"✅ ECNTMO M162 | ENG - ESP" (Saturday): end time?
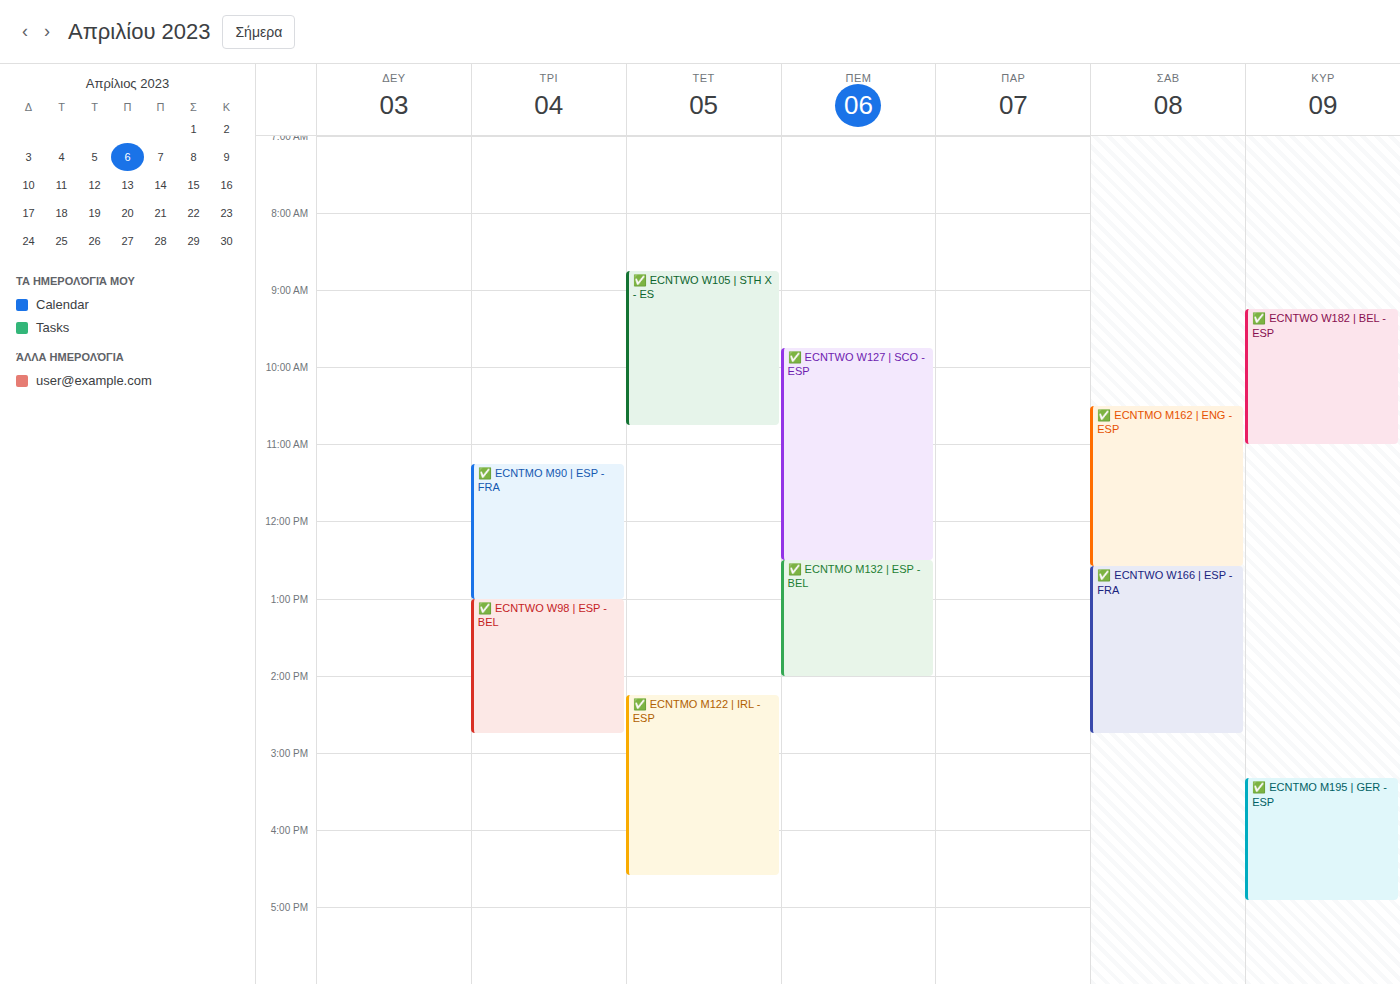
12:35 PM